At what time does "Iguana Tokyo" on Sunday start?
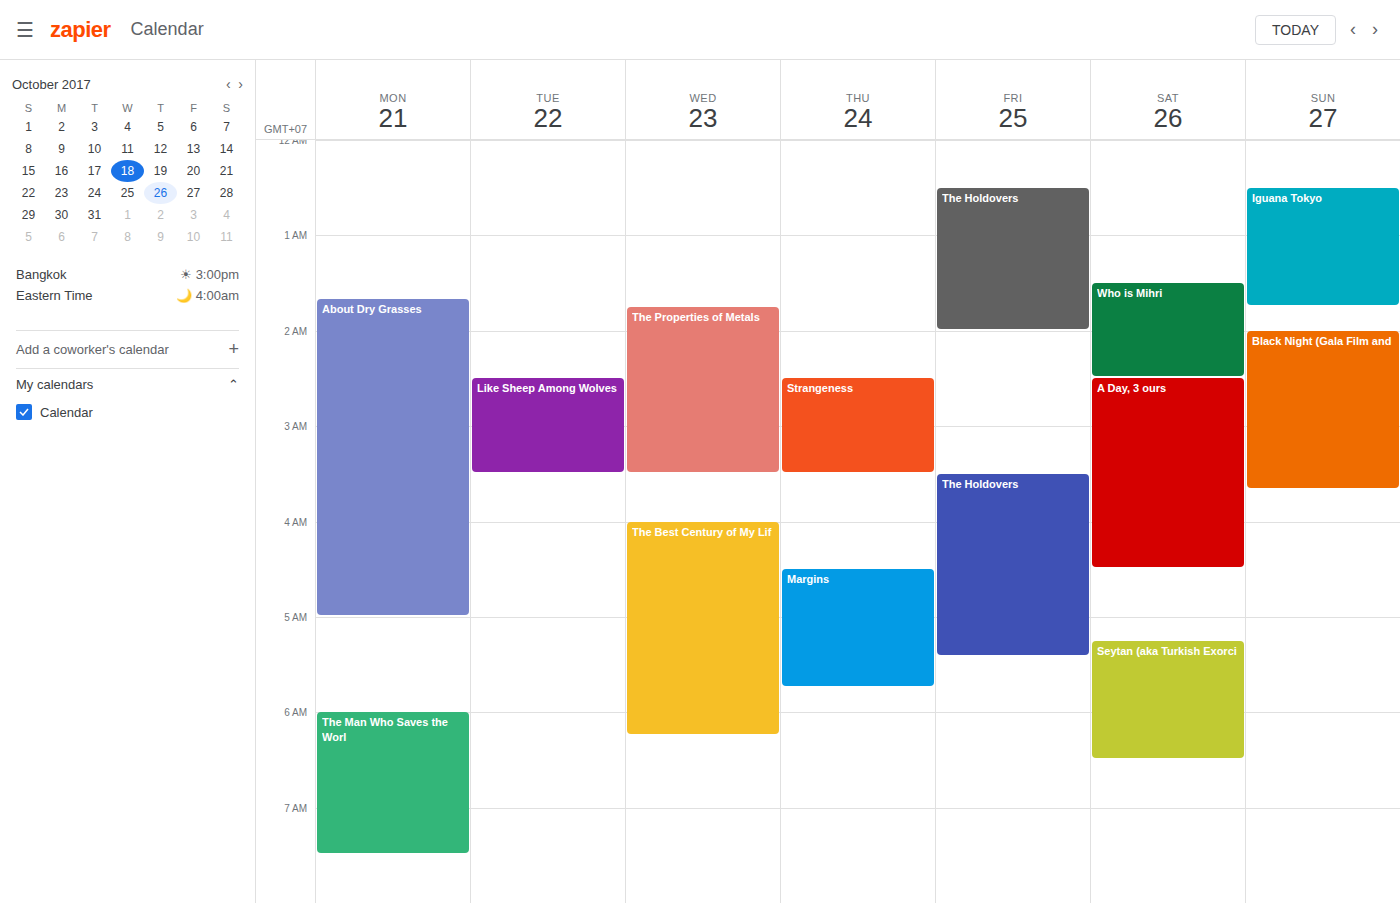
00:30